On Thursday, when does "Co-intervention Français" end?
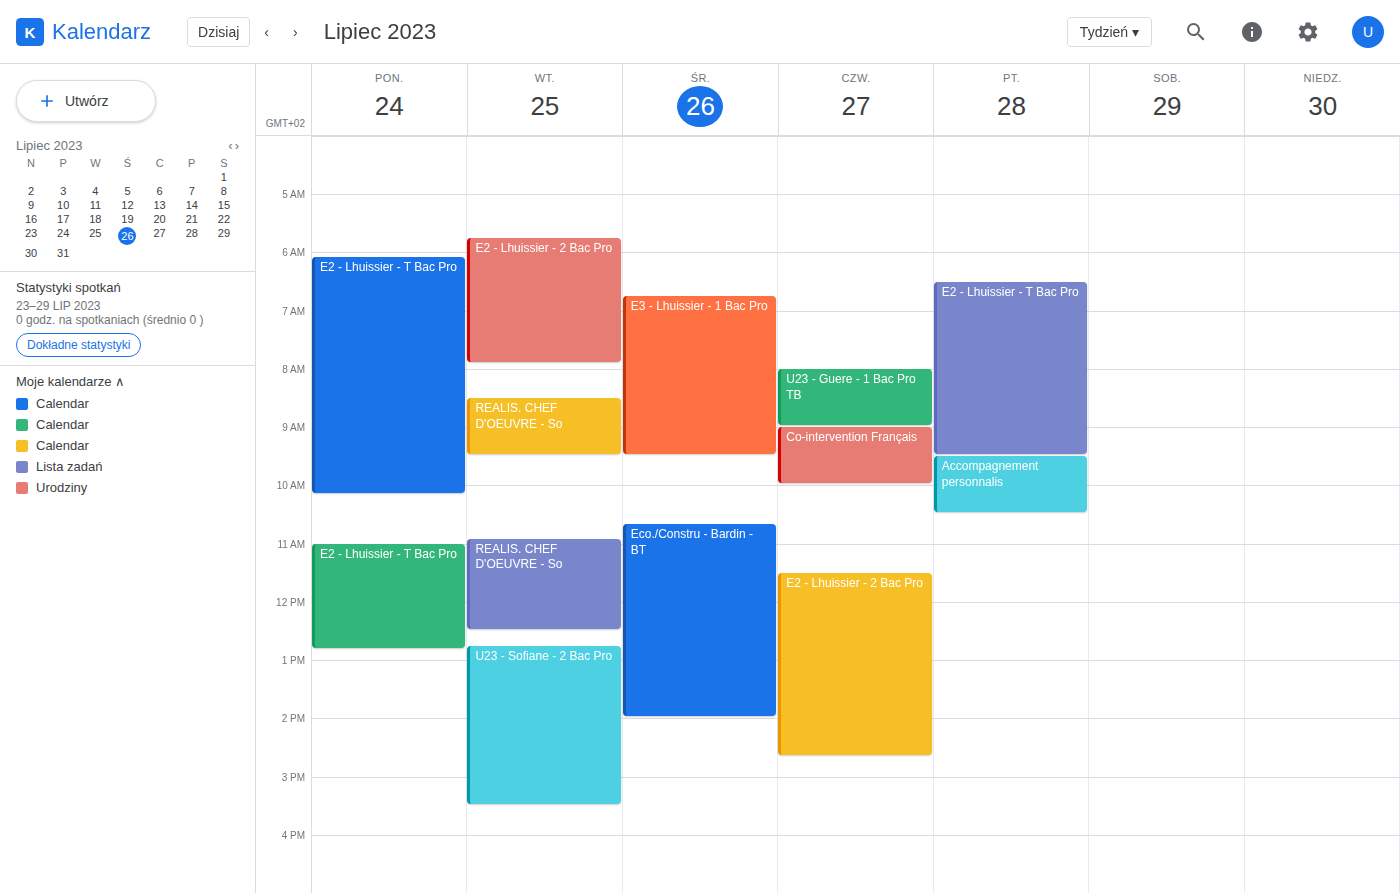
10:00 AM